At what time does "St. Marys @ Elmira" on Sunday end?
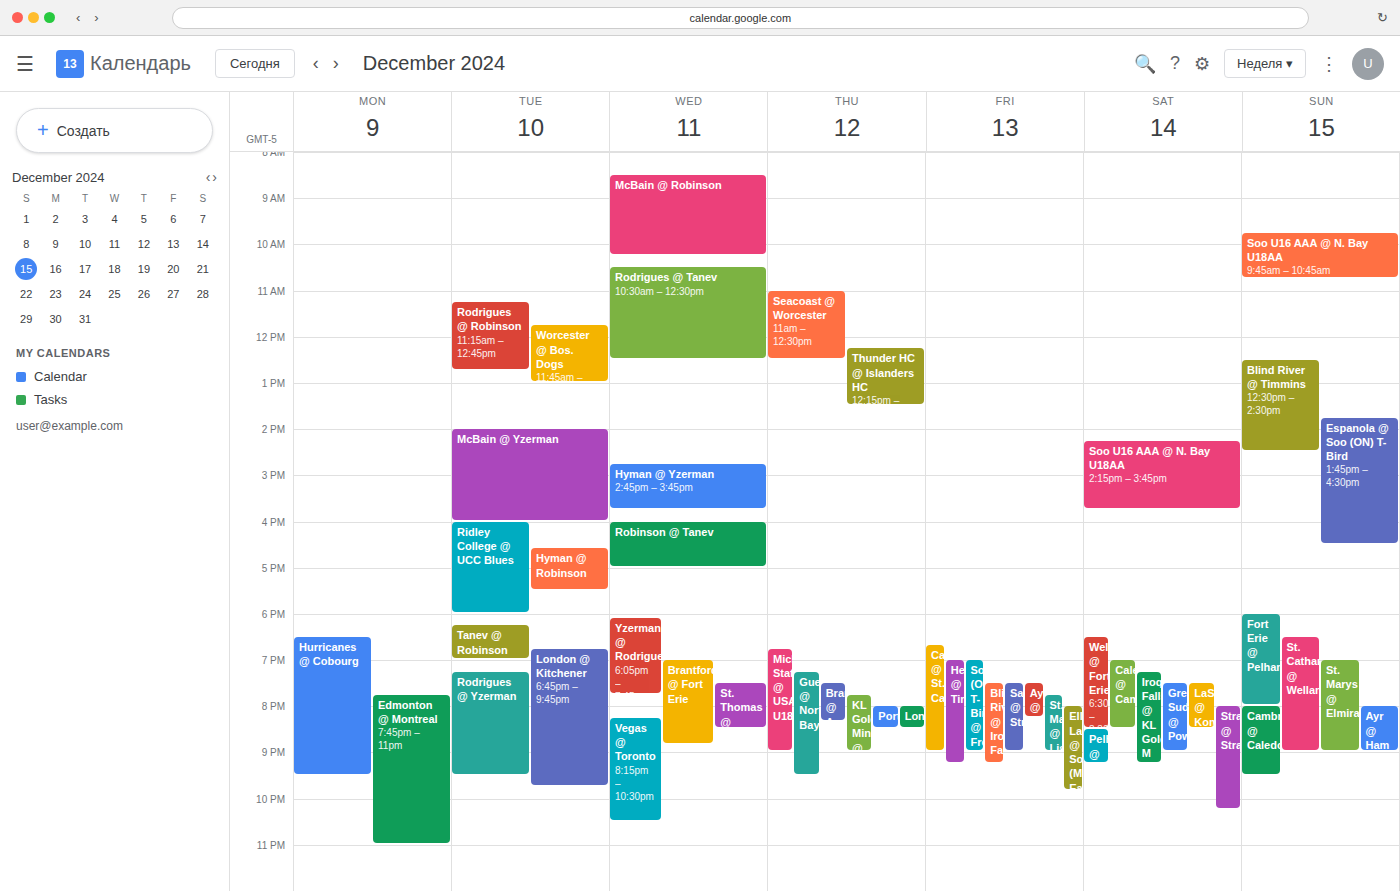
9:00 PM